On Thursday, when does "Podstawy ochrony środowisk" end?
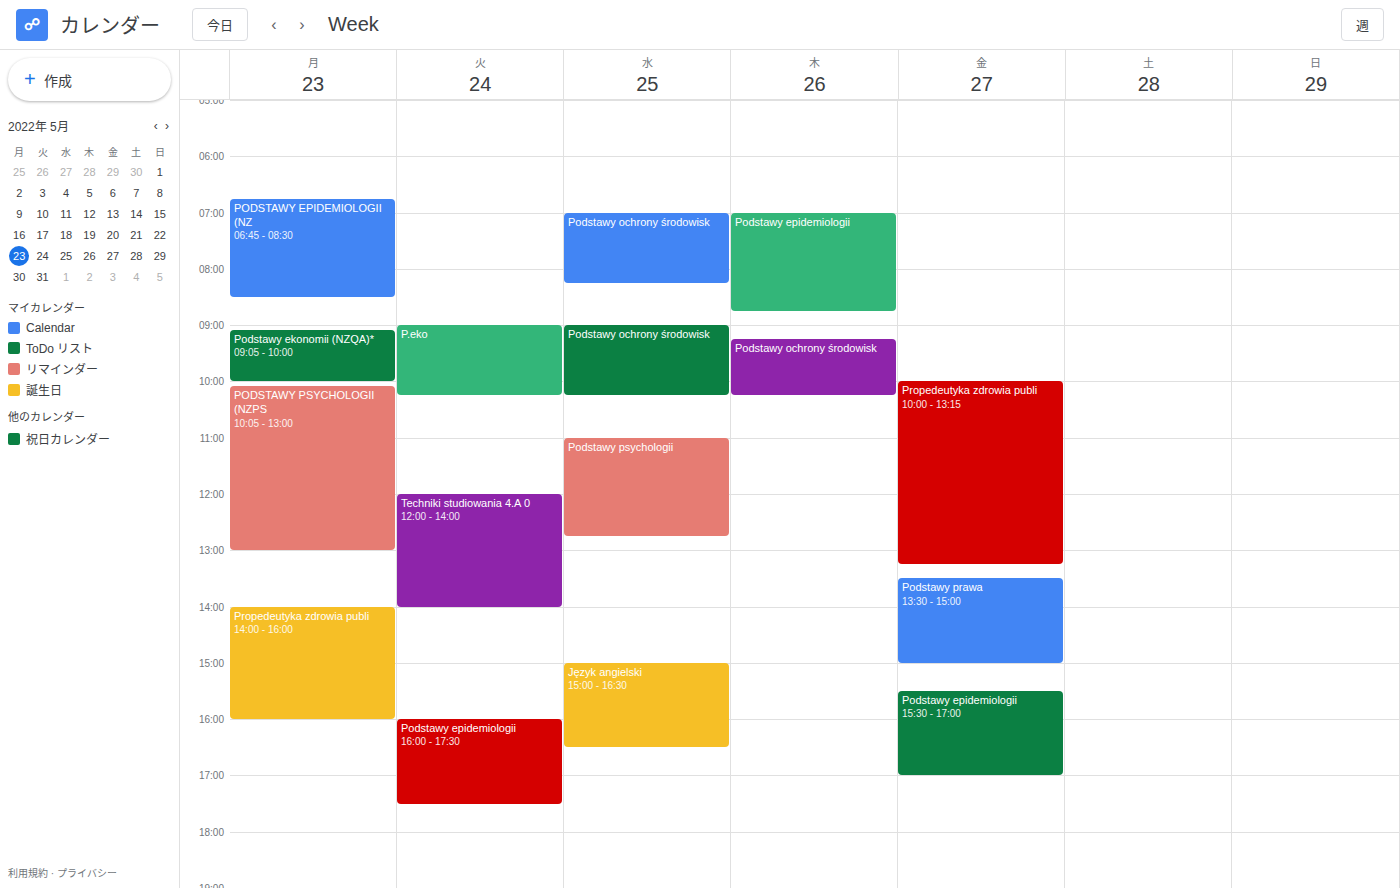
10:15 AM